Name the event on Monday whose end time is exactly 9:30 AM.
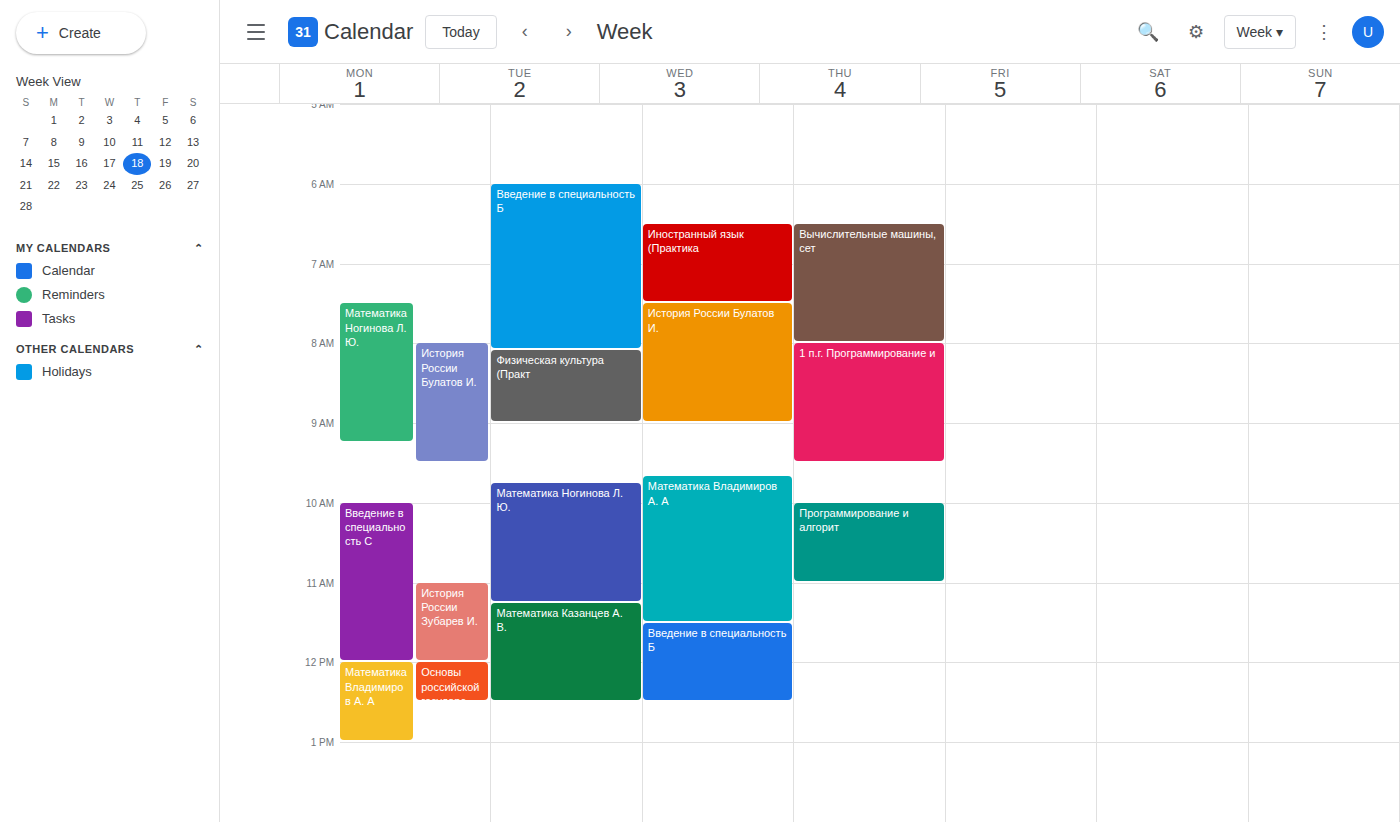
"История России Булатов И."